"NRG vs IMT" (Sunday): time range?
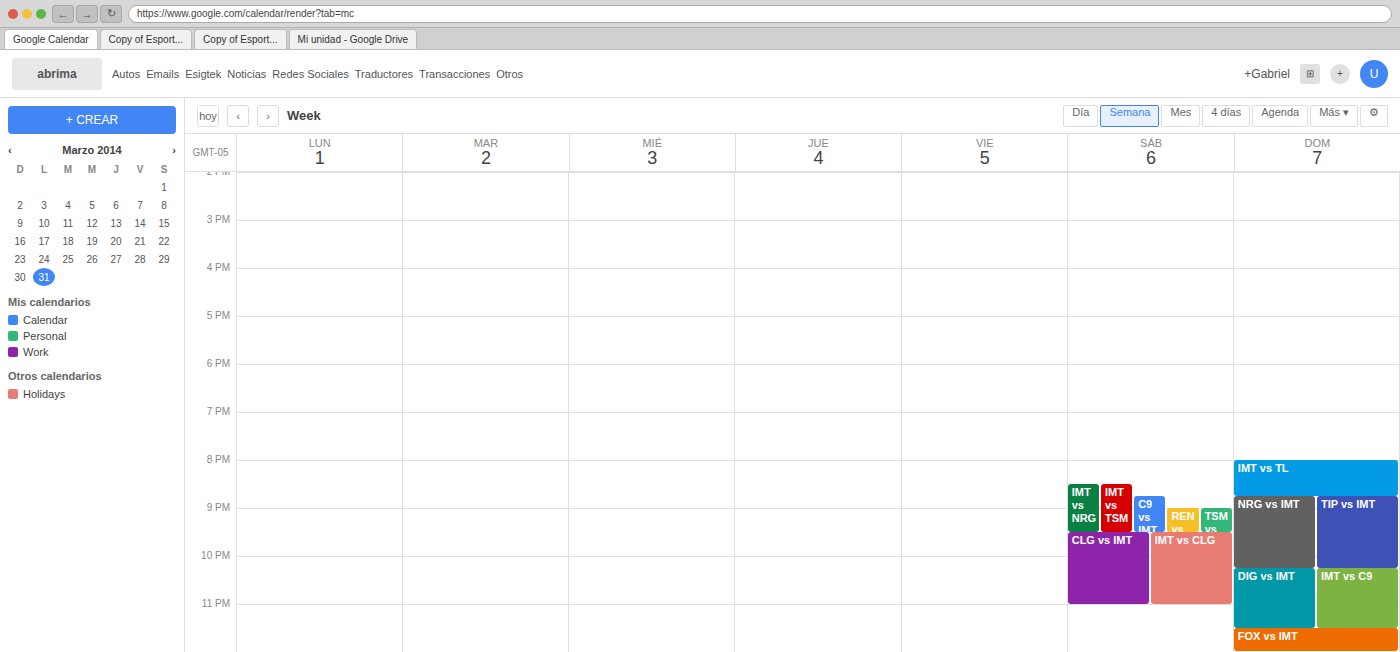
8:45 PM to 10:15 PM